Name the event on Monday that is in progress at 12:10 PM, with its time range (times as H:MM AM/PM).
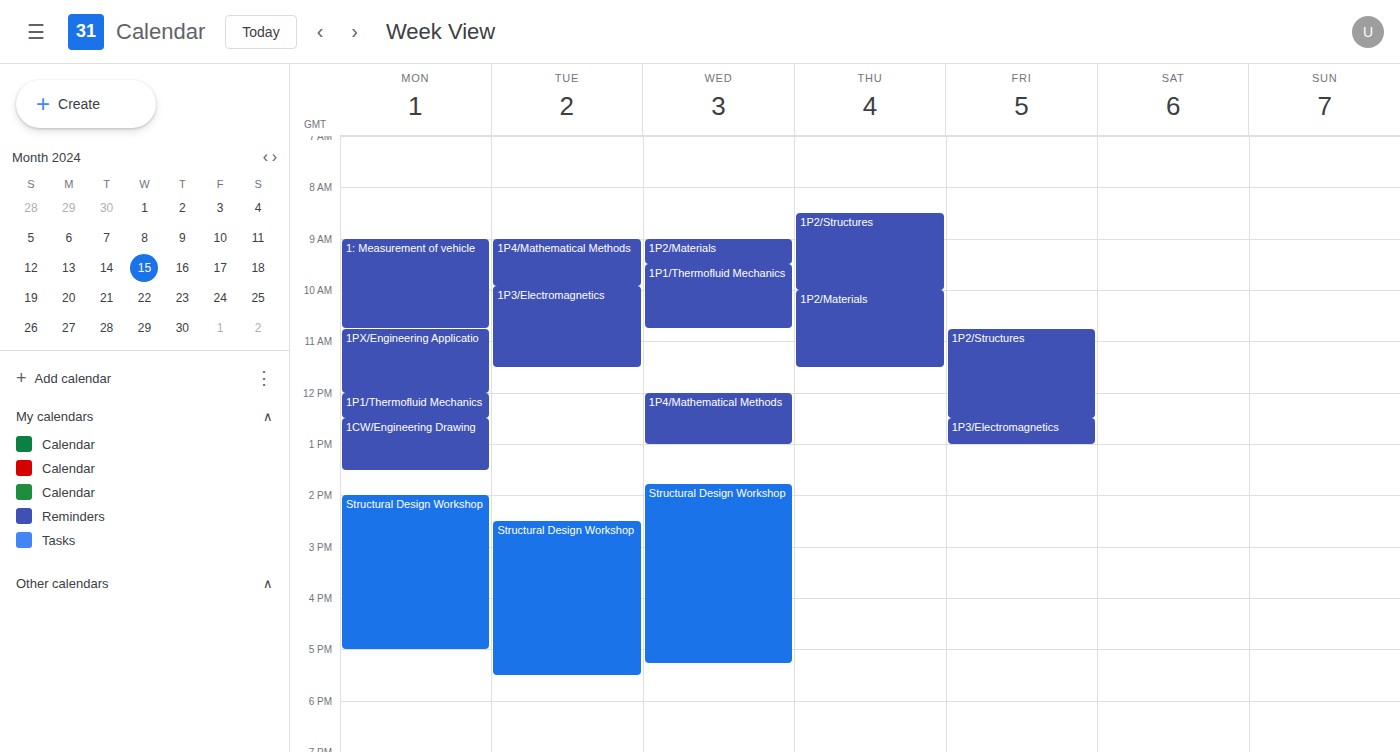
"1P1/Thermofluid Mechanics", 12:00 PM to 12:30 PM